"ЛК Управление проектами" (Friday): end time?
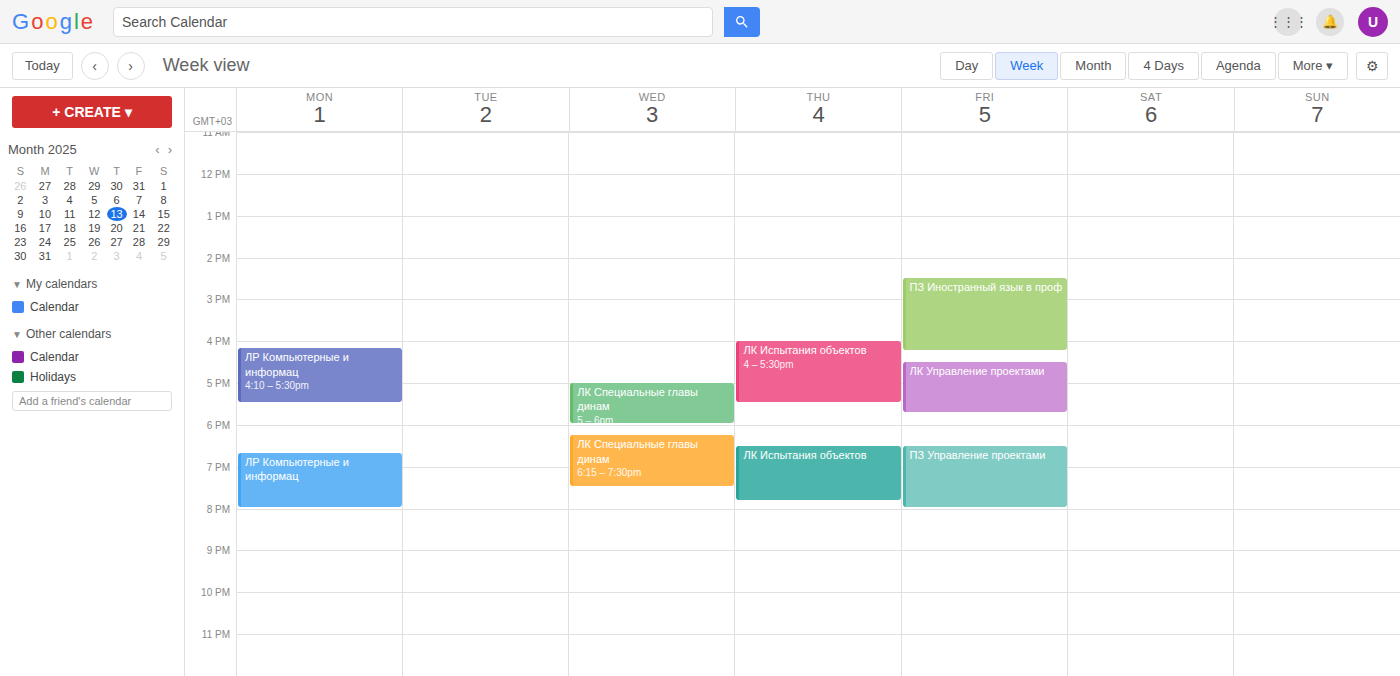
5:45 PM